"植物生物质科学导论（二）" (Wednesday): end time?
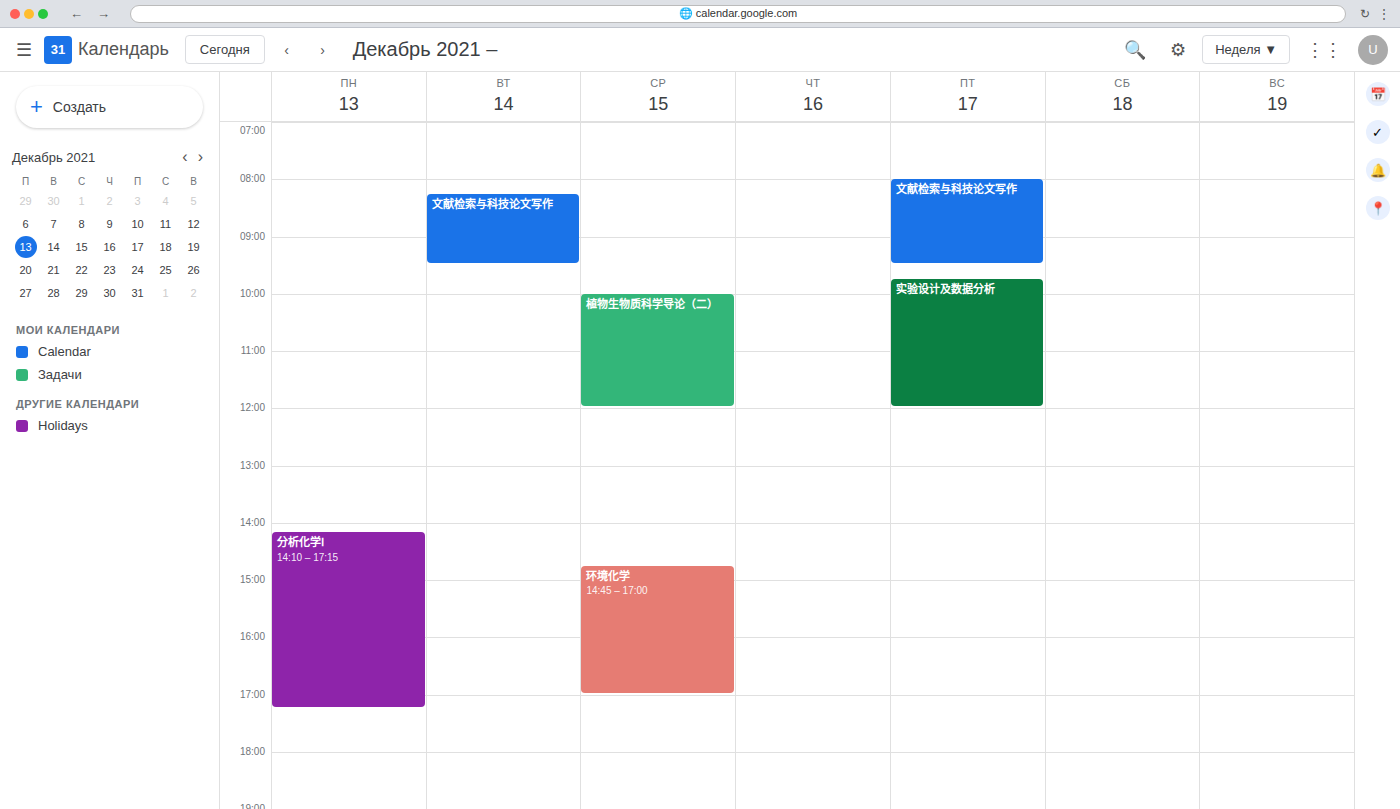
12:00 PM